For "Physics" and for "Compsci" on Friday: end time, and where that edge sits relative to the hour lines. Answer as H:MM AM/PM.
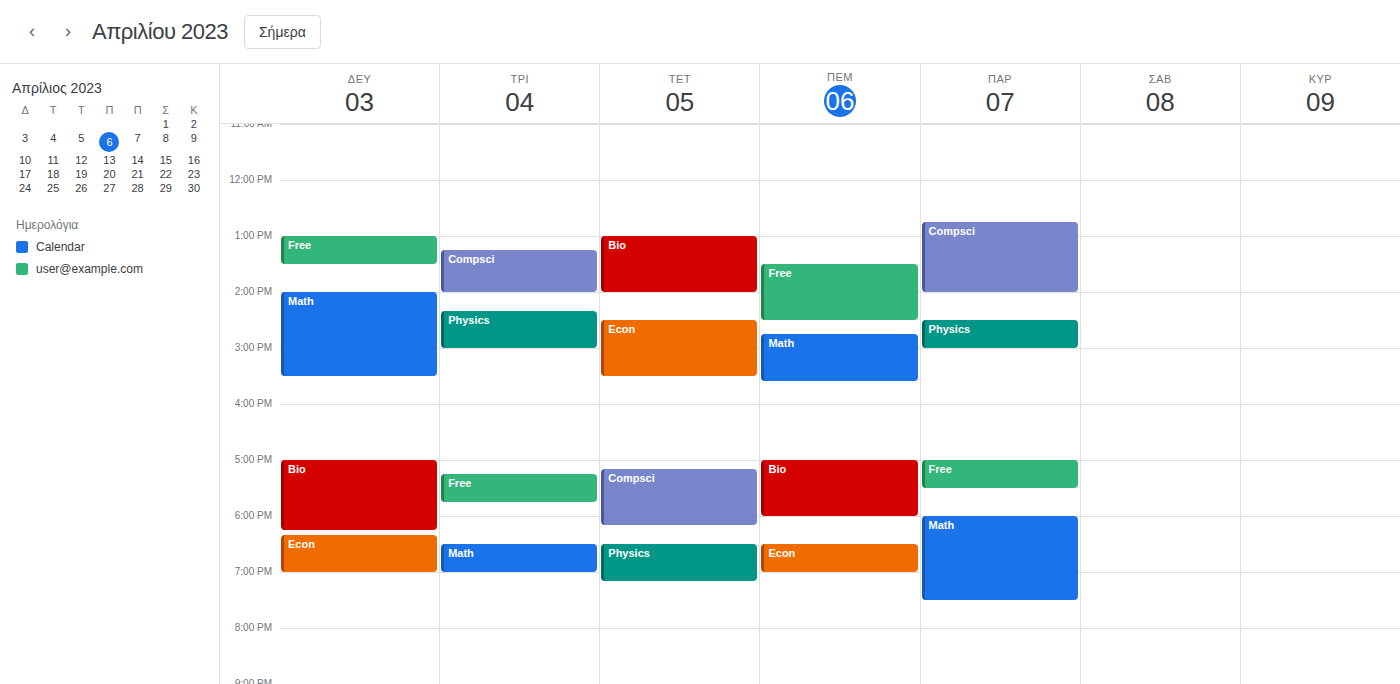
"Physics": 3:00 PM, exactly on the 3 PM line. "Compsci": 2:00 PM, exactly on the 2 PM line.